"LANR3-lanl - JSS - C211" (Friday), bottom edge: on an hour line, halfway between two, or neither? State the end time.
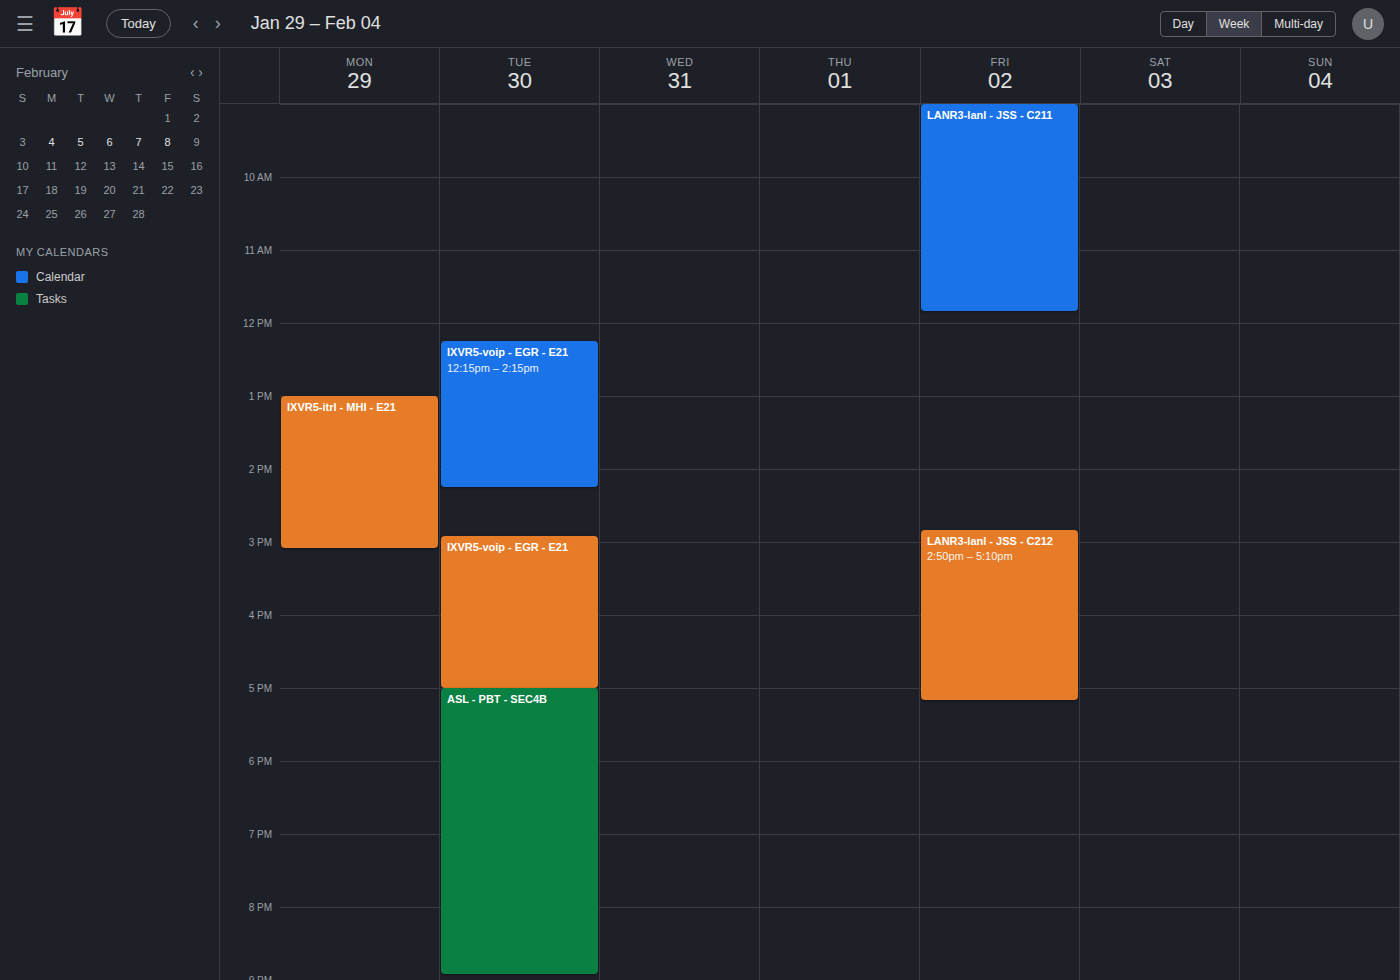
11:50 AM -- neither: 50 minutes below the 11 AM line and 10 minutes above the 12 PM line.